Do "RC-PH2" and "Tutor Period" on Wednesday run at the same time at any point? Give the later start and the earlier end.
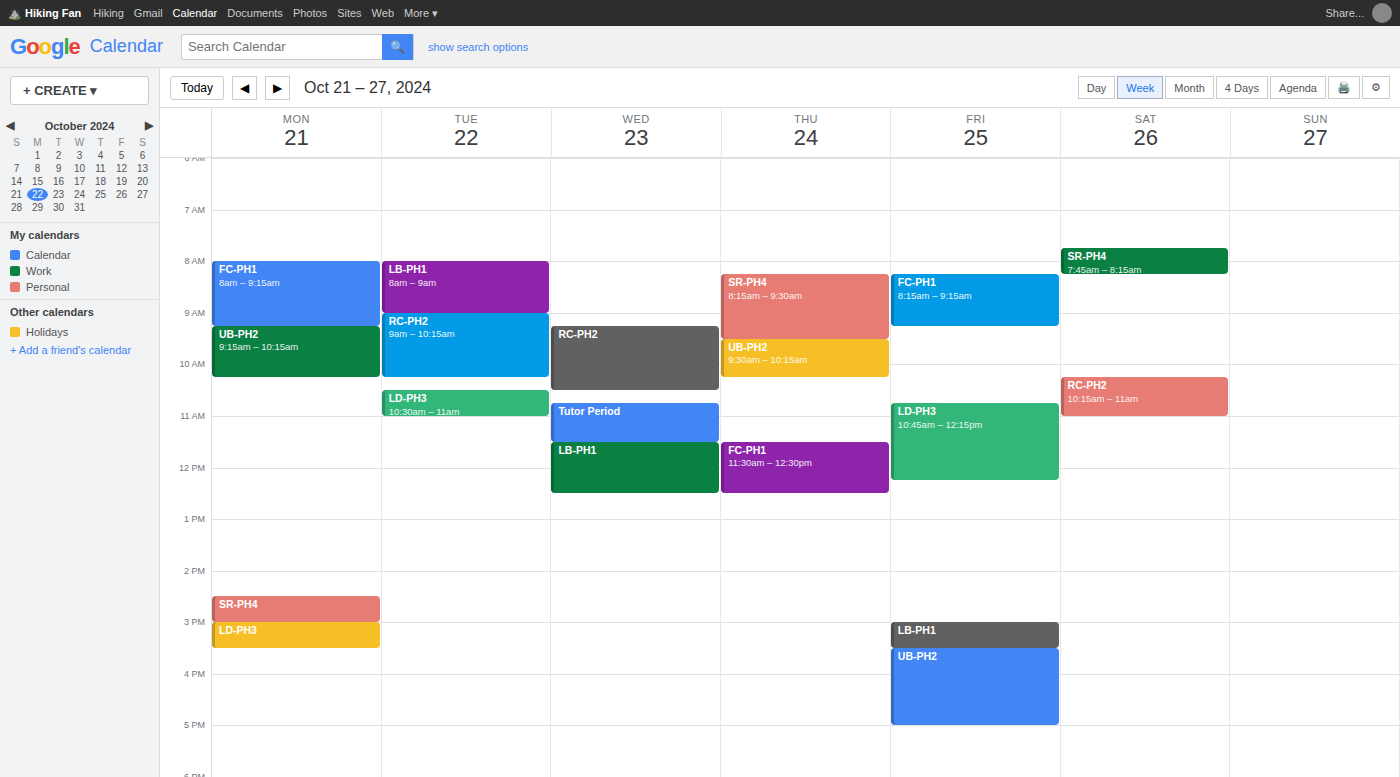
"RC-PH2" ends at 10:30 AM and "Tutor Period" starts at 10:45 AM -- no overlap.